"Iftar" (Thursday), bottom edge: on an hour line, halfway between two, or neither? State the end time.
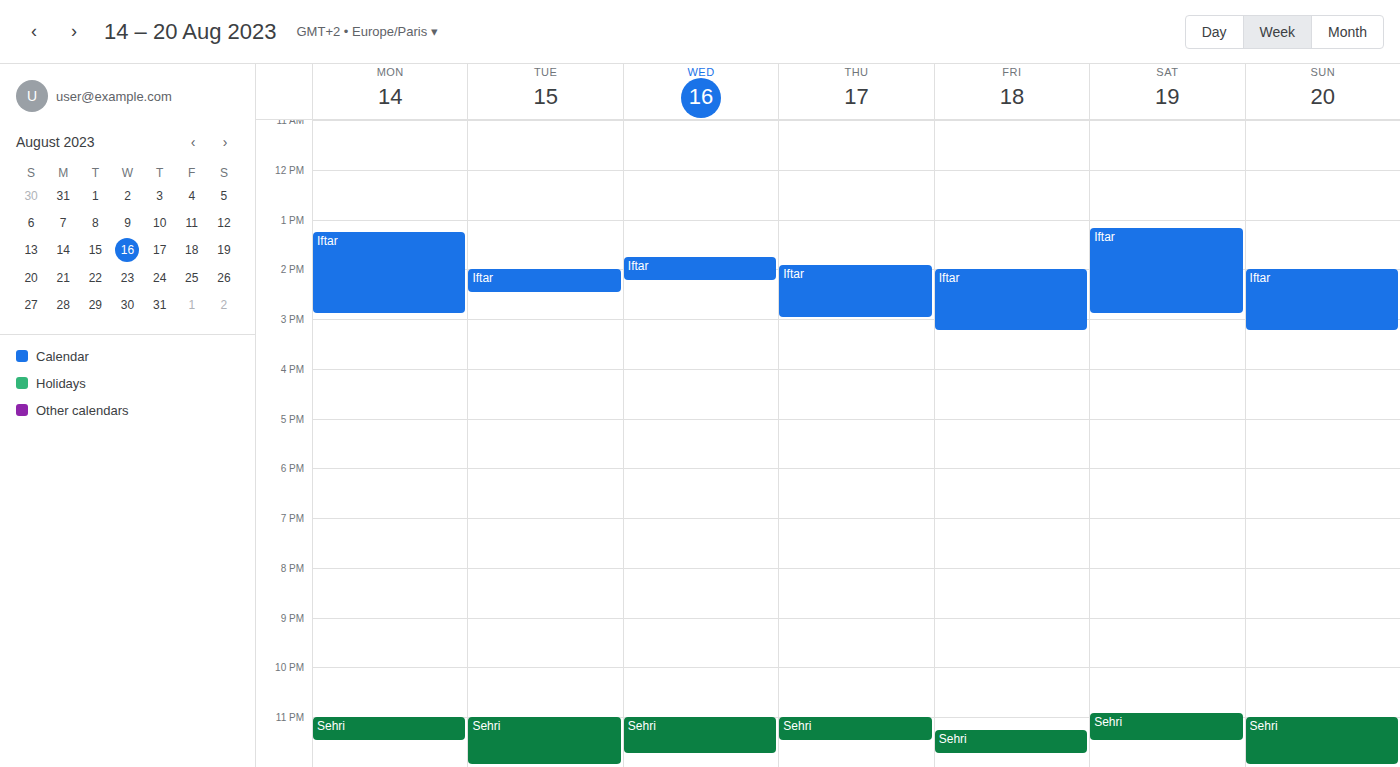
15:00 -- exactly on the 15:00 line.